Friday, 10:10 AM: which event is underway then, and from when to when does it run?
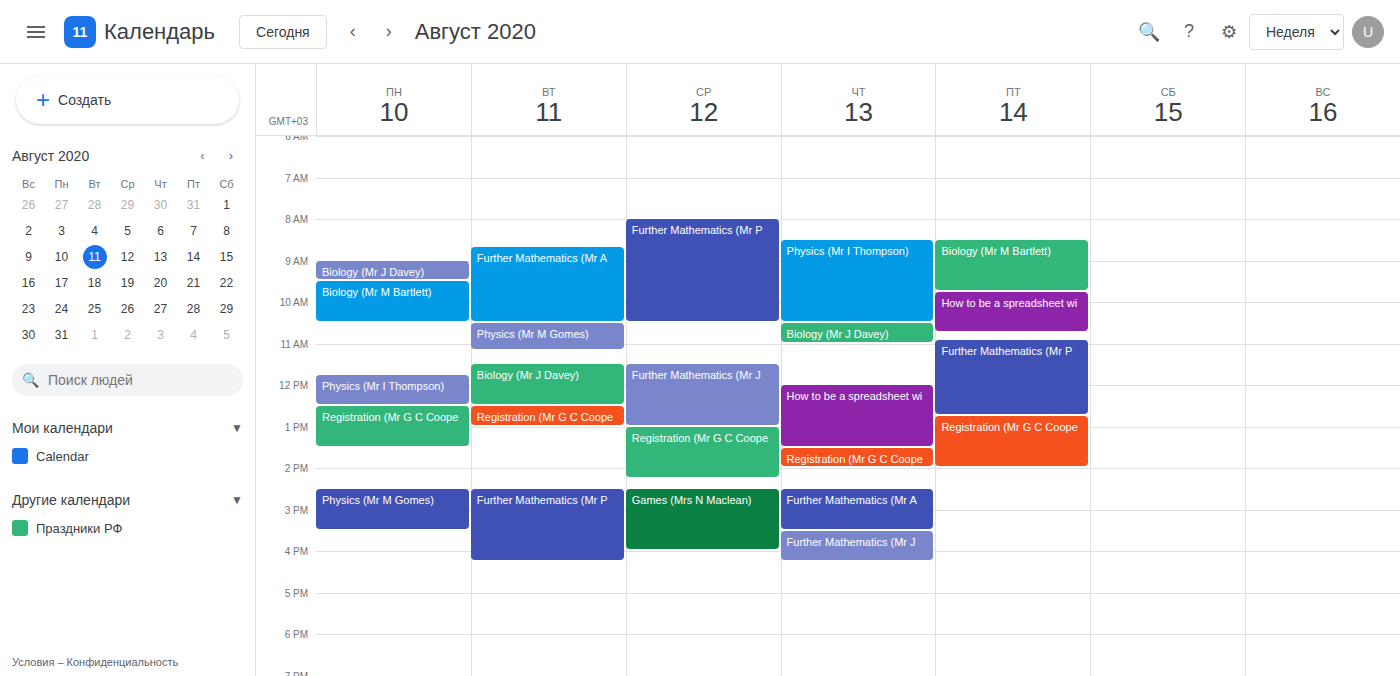
"How to be a spreadsheet wi", 9:45 AM to 10:45 AM